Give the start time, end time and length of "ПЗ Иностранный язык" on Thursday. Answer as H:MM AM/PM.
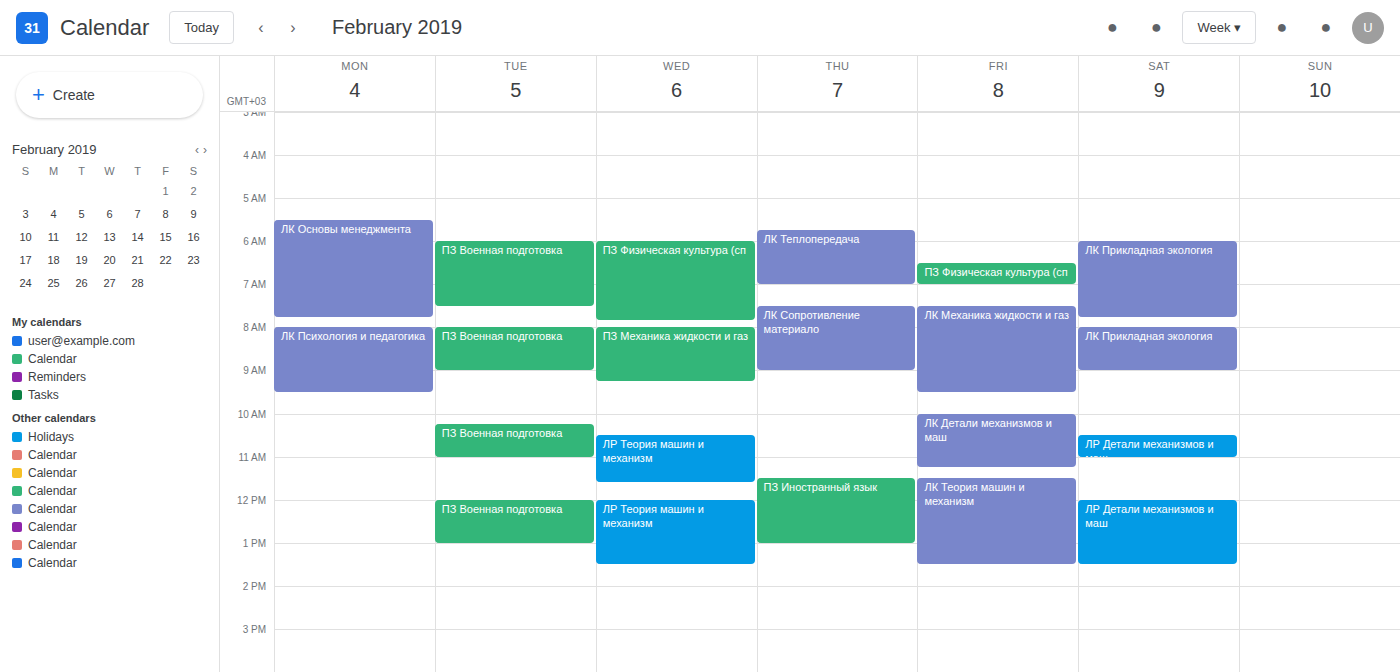
11:30 AM to 1:00 PM, 1 hour 30 minutes